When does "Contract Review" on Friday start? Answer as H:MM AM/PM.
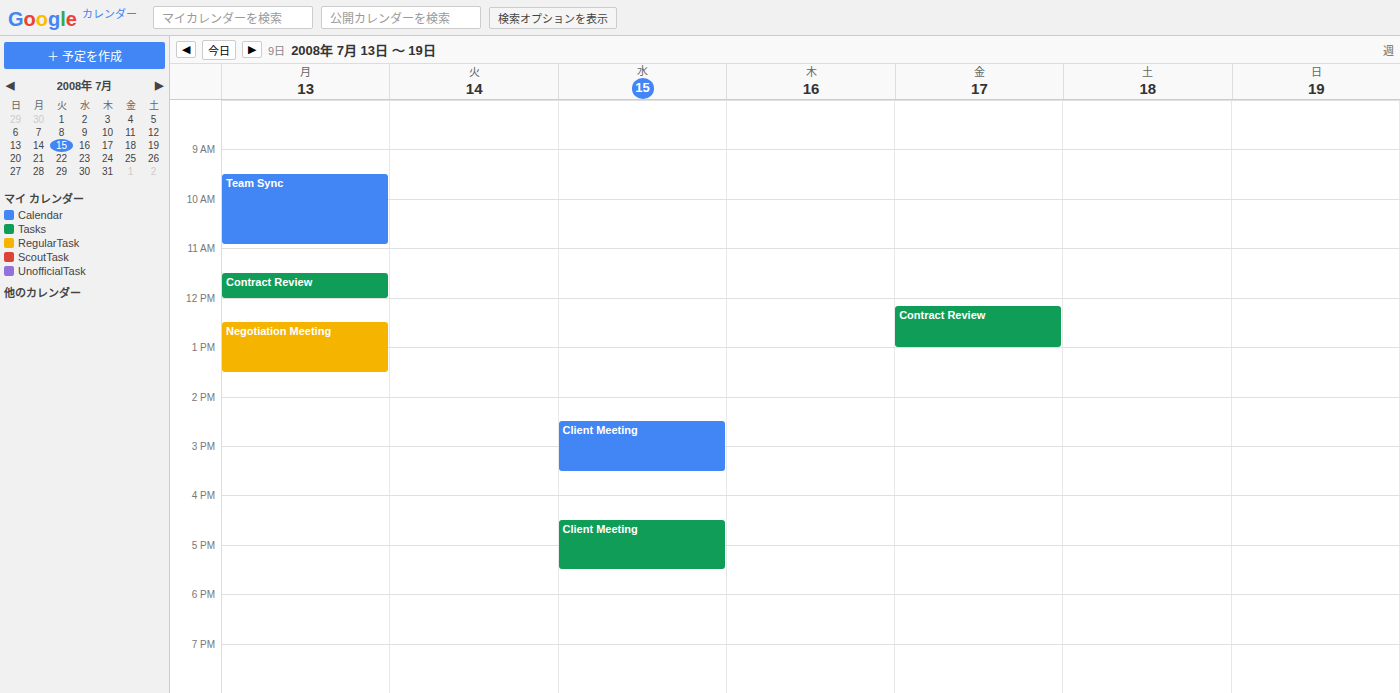
12:10 PM